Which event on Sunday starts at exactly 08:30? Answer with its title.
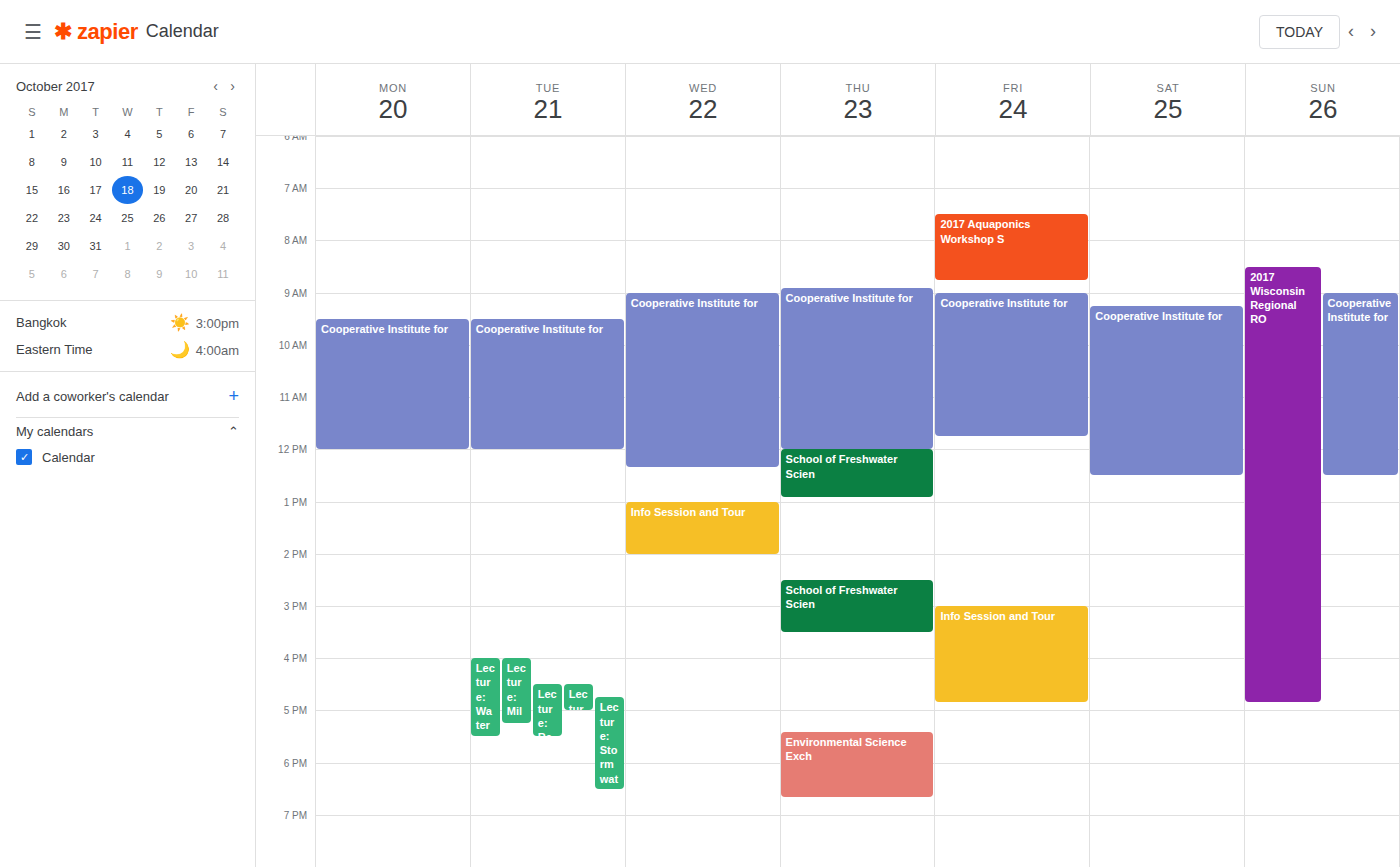
"2017 Wisconsin Regional RO"